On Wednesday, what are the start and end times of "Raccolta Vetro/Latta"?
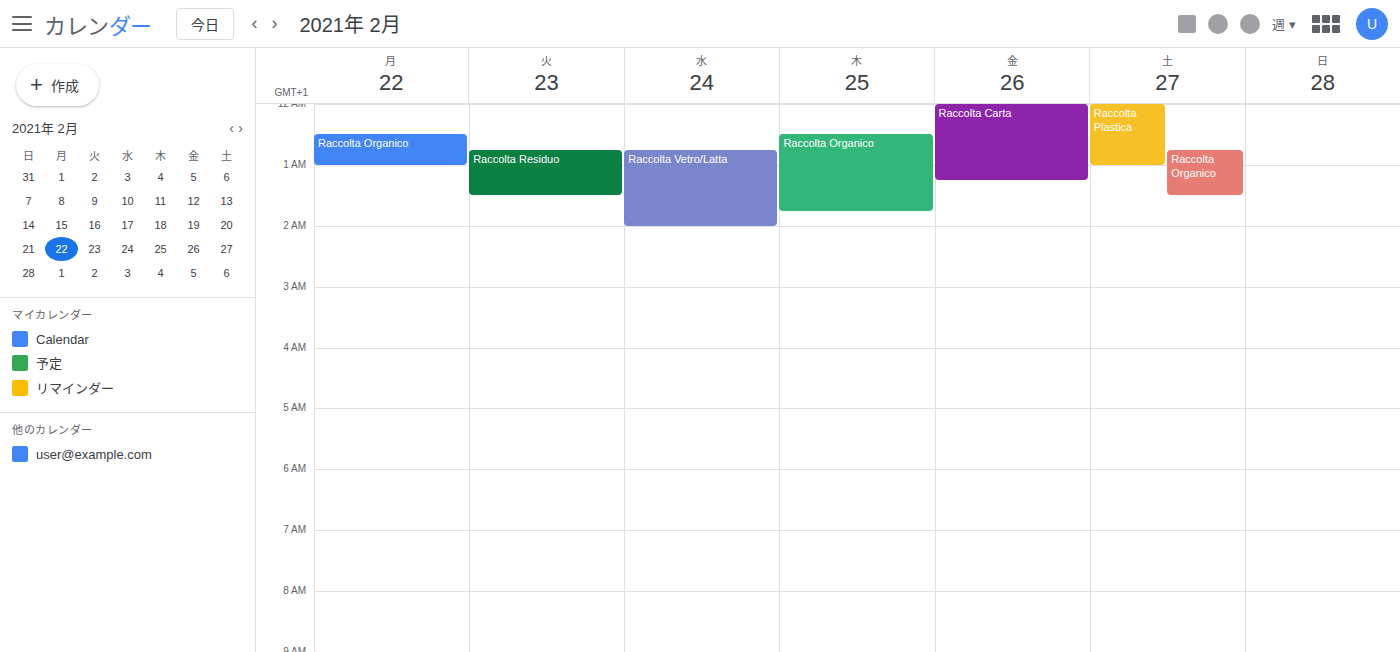
00:45 to 02:00